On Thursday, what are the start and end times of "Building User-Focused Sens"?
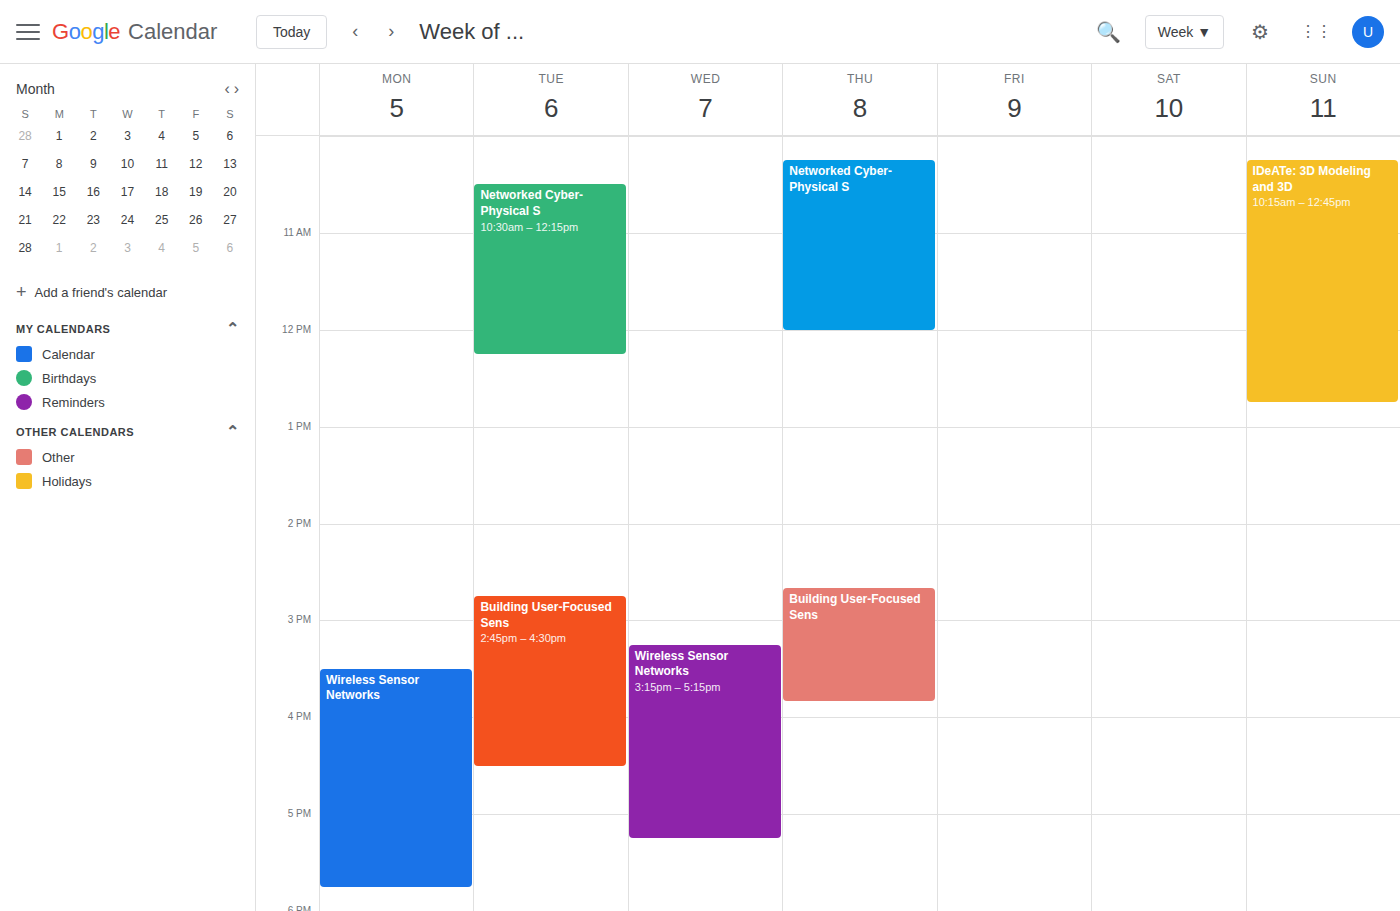
2:40 PM to 3:50 PM